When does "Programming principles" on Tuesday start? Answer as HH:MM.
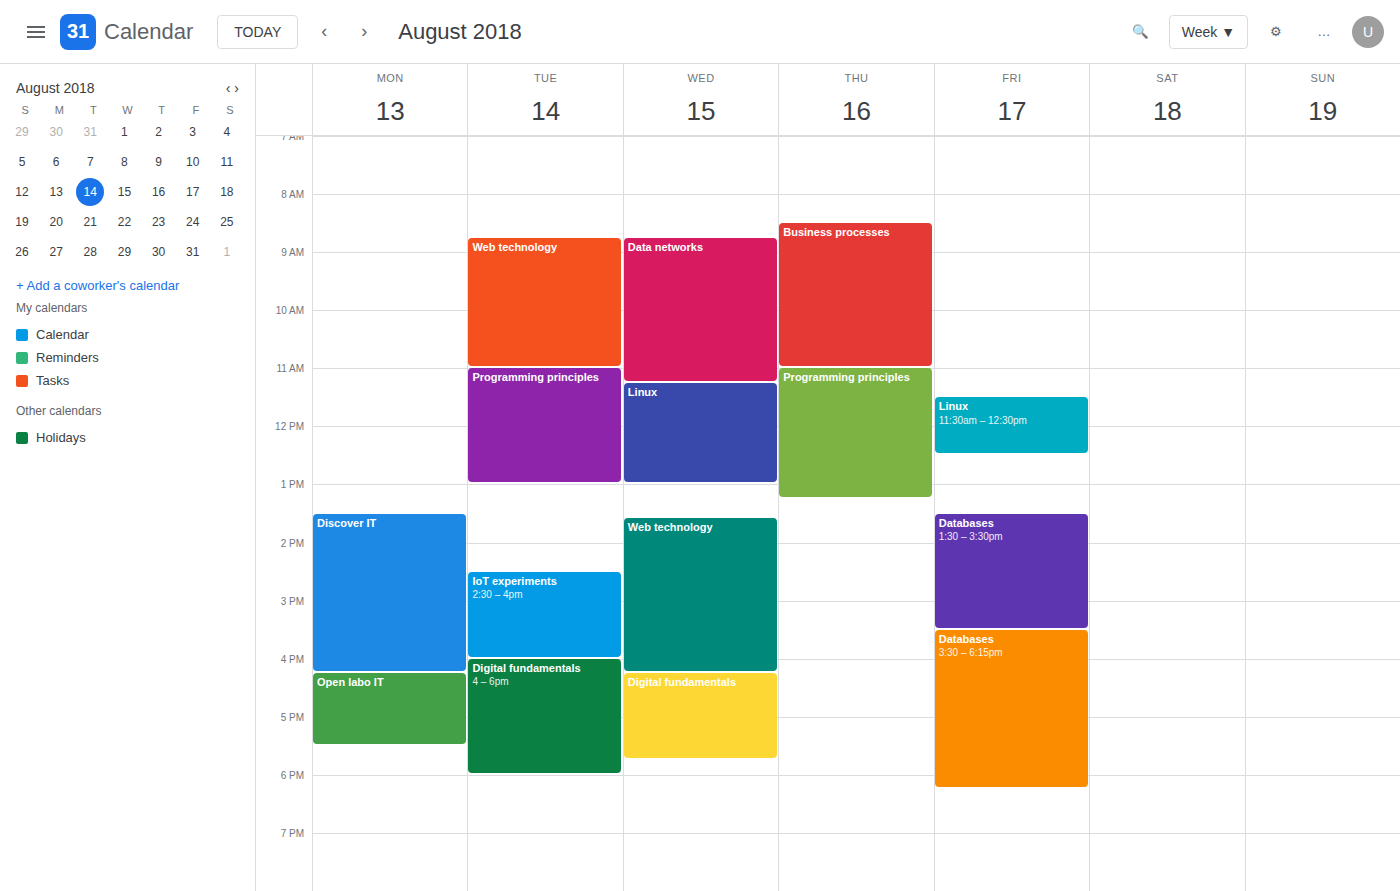
11:00